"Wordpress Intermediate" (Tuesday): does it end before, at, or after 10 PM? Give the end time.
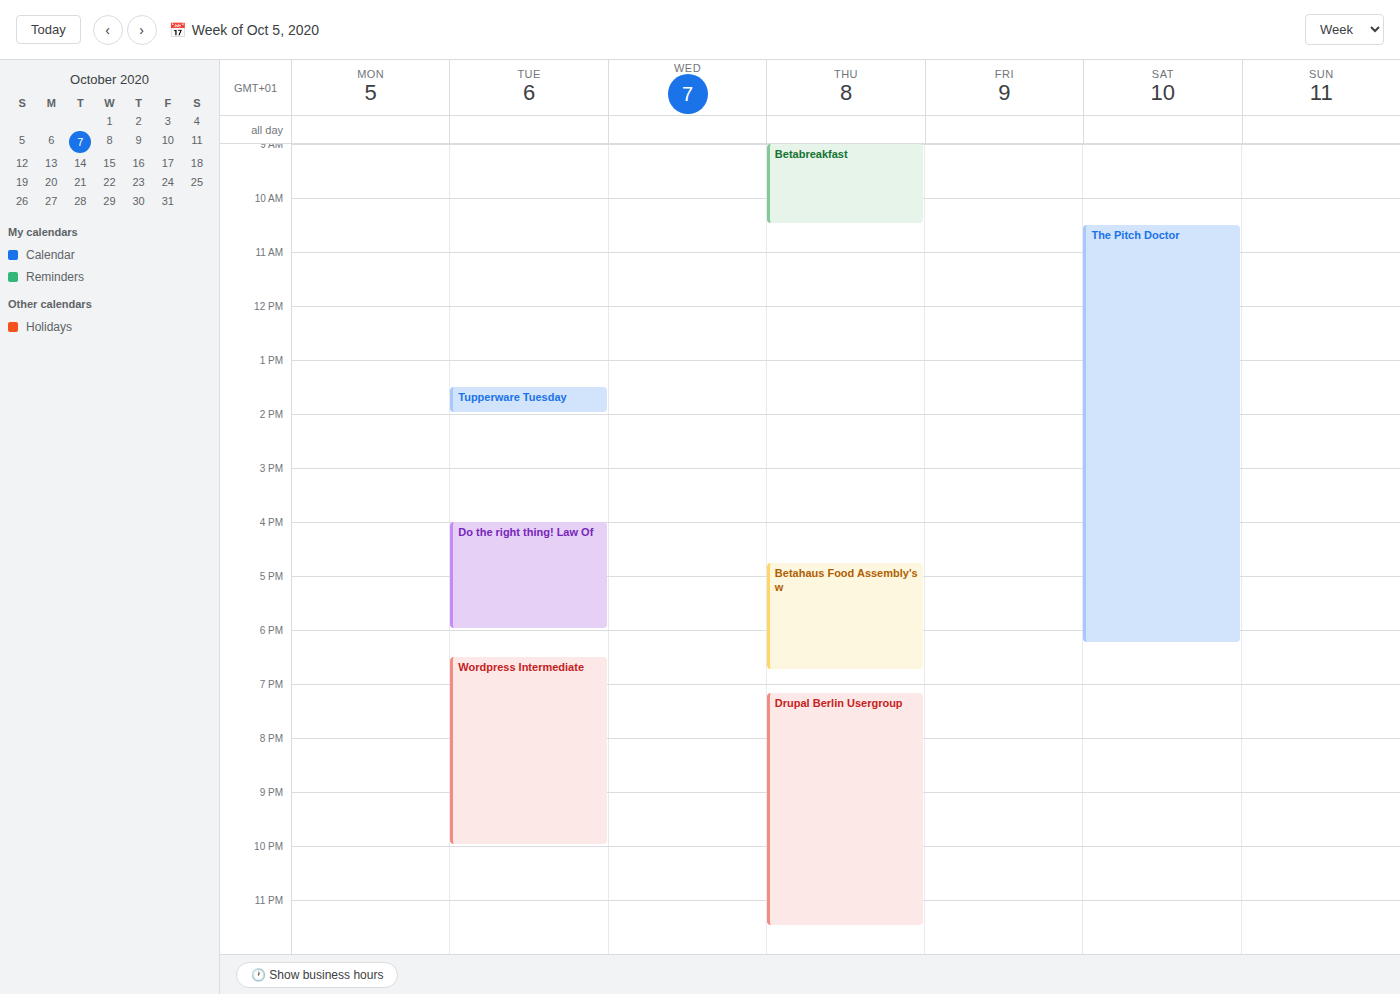
10:00 PM -- exactly at 10 PM, on the 10 PM line.